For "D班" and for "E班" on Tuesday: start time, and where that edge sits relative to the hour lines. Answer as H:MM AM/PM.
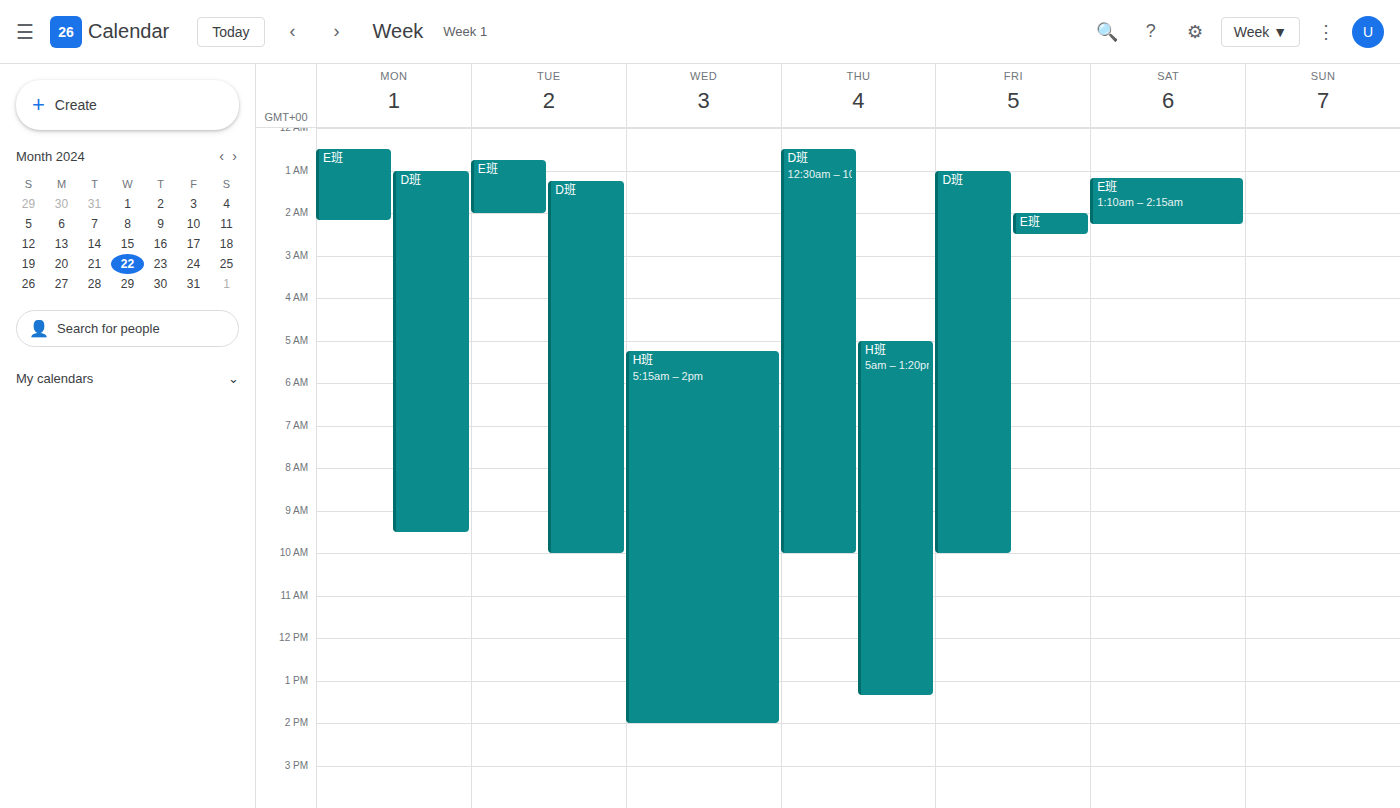
"D班": 1:15 AM, neither: a quarter of the way from the 1 AM line to the 2 AM line. "E班": 12:45 AM, neither: three quarters of the way from the 12 AM line to the 1 AM line.